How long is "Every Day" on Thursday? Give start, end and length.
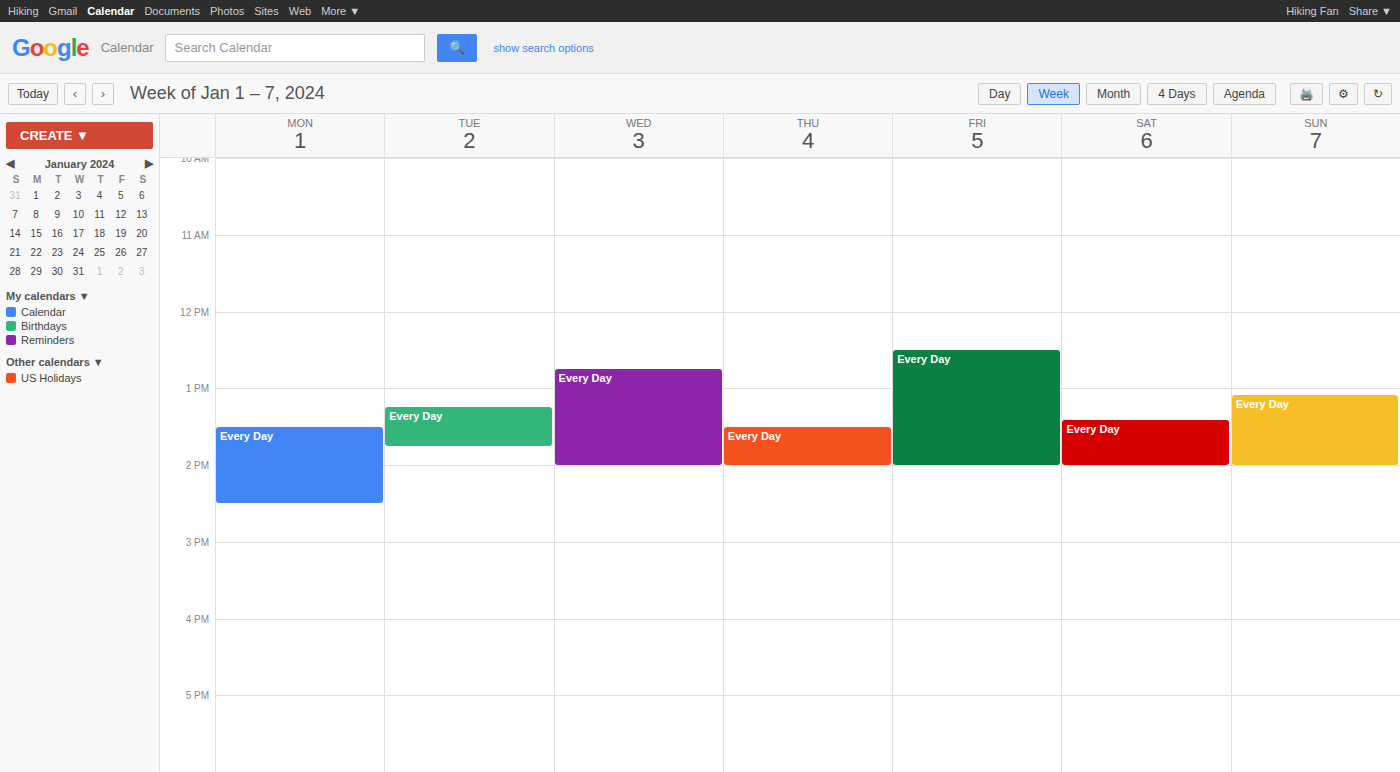
1:30 PM to 2:00 PM, 30 minutes